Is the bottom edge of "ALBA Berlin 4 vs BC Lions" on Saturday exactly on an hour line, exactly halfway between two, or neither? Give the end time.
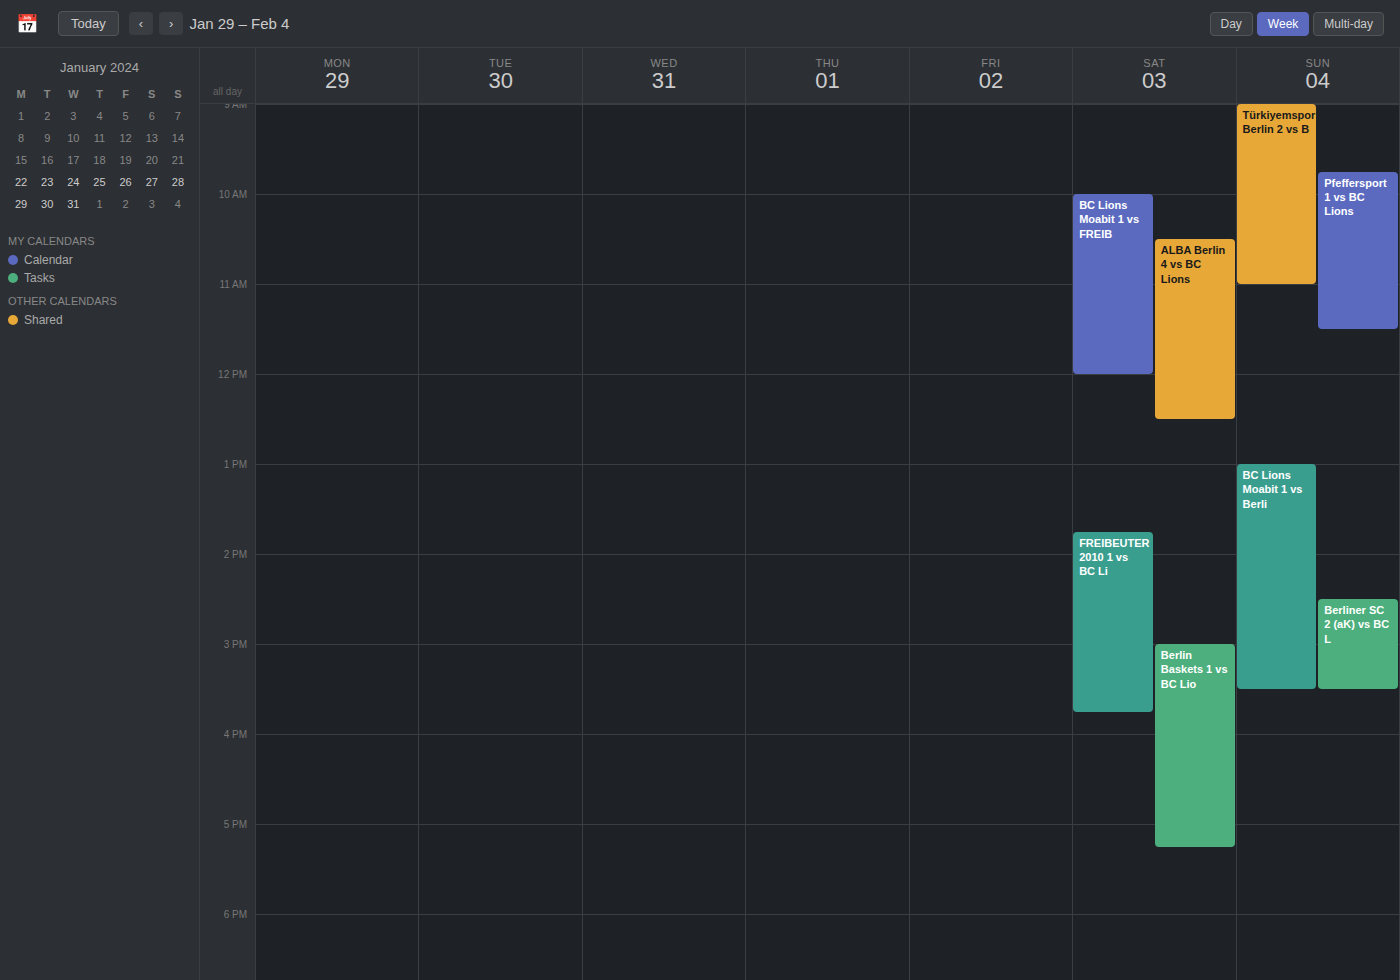
12:30 PM -- halfway between the 12 PM and 1 PM lines.